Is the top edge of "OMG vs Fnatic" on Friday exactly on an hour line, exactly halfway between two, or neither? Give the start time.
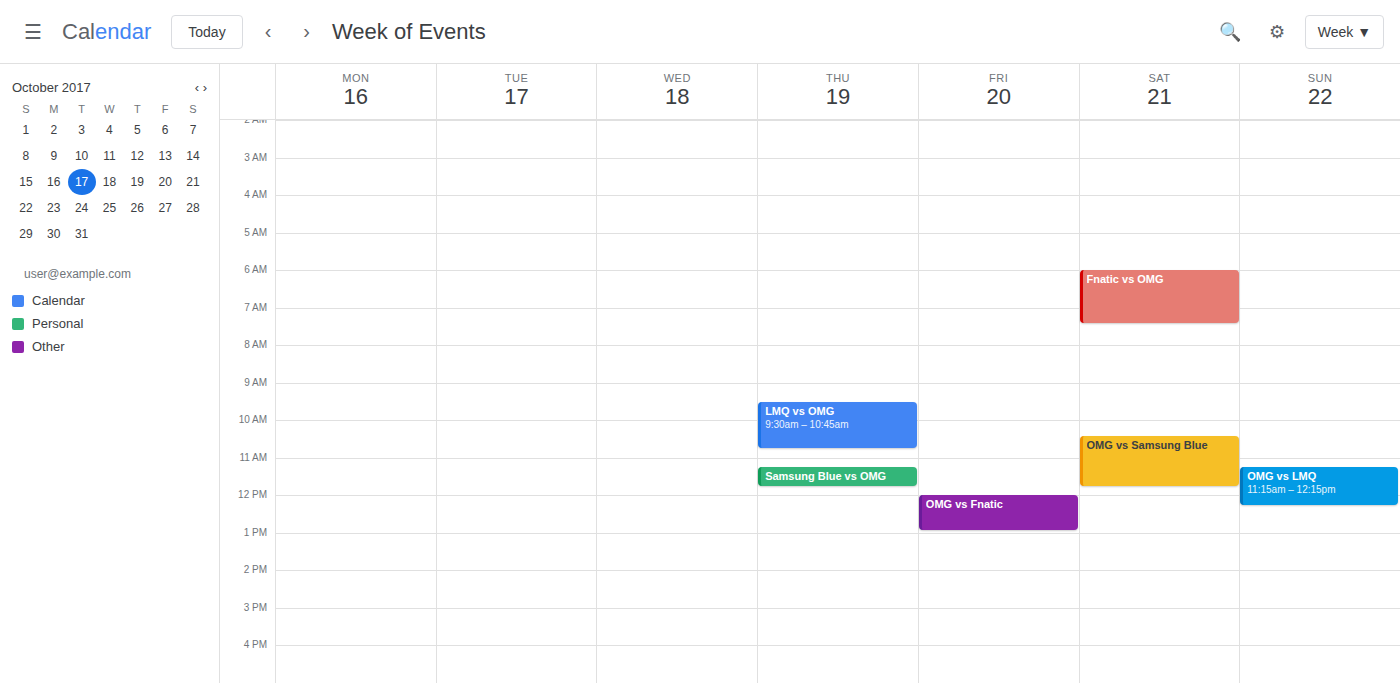
12:00 PM -- exactly on the 12 PM line.